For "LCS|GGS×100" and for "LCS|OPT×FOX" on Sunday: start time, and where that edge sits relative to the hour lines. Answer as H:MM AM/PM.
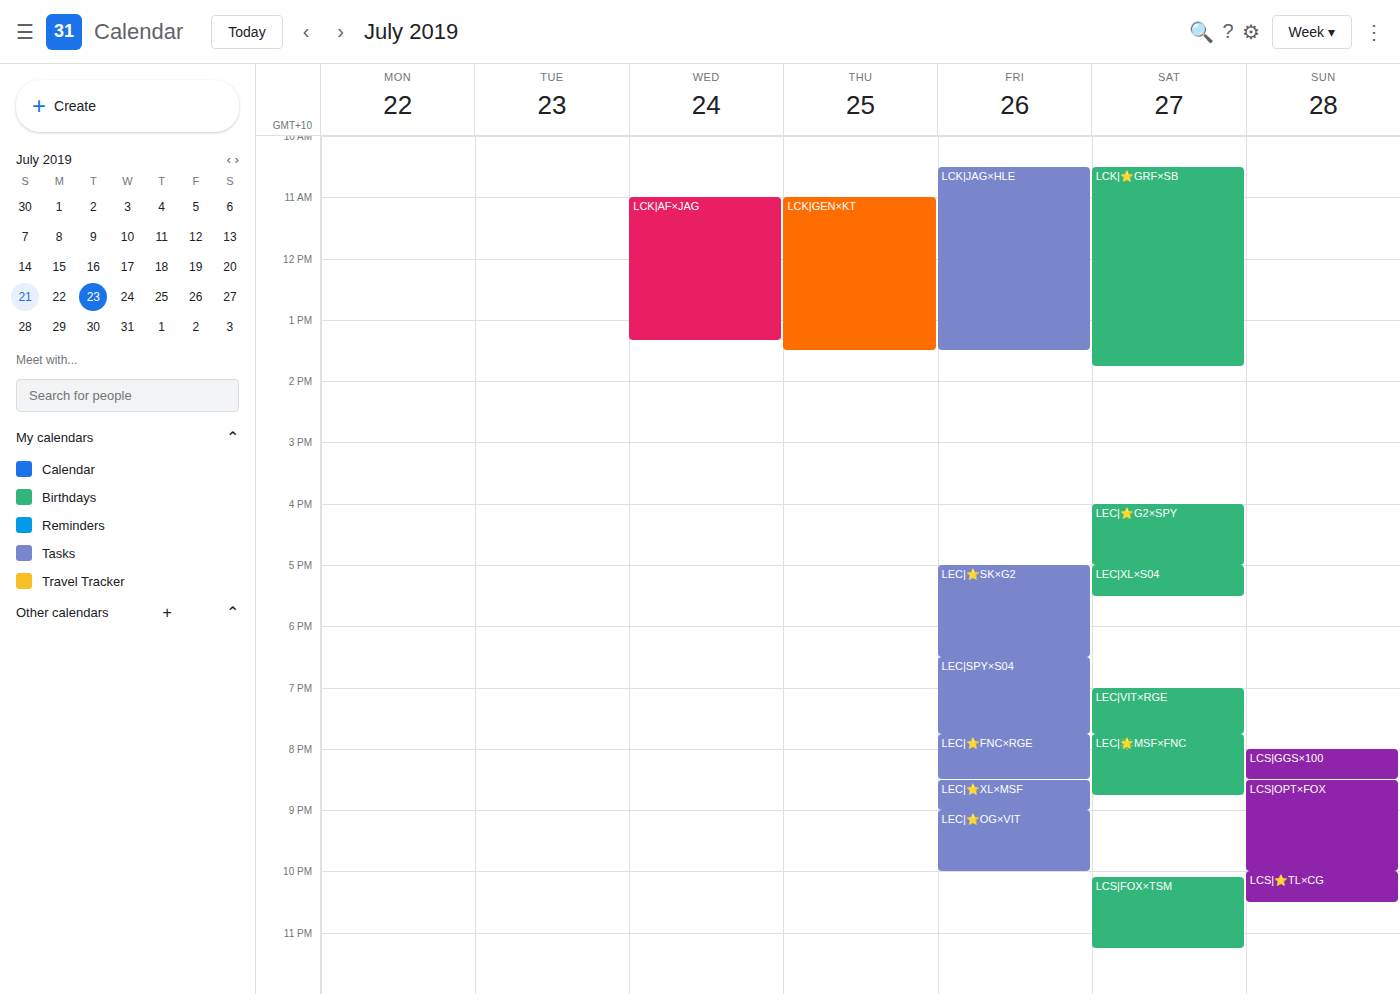
"LCS|GGS×100": 8:00 PM, exactly on the 8 PM line. "LCS|OPT×FOX": 8:30 PM, halfway between the 8 PM and 9 PM lines.